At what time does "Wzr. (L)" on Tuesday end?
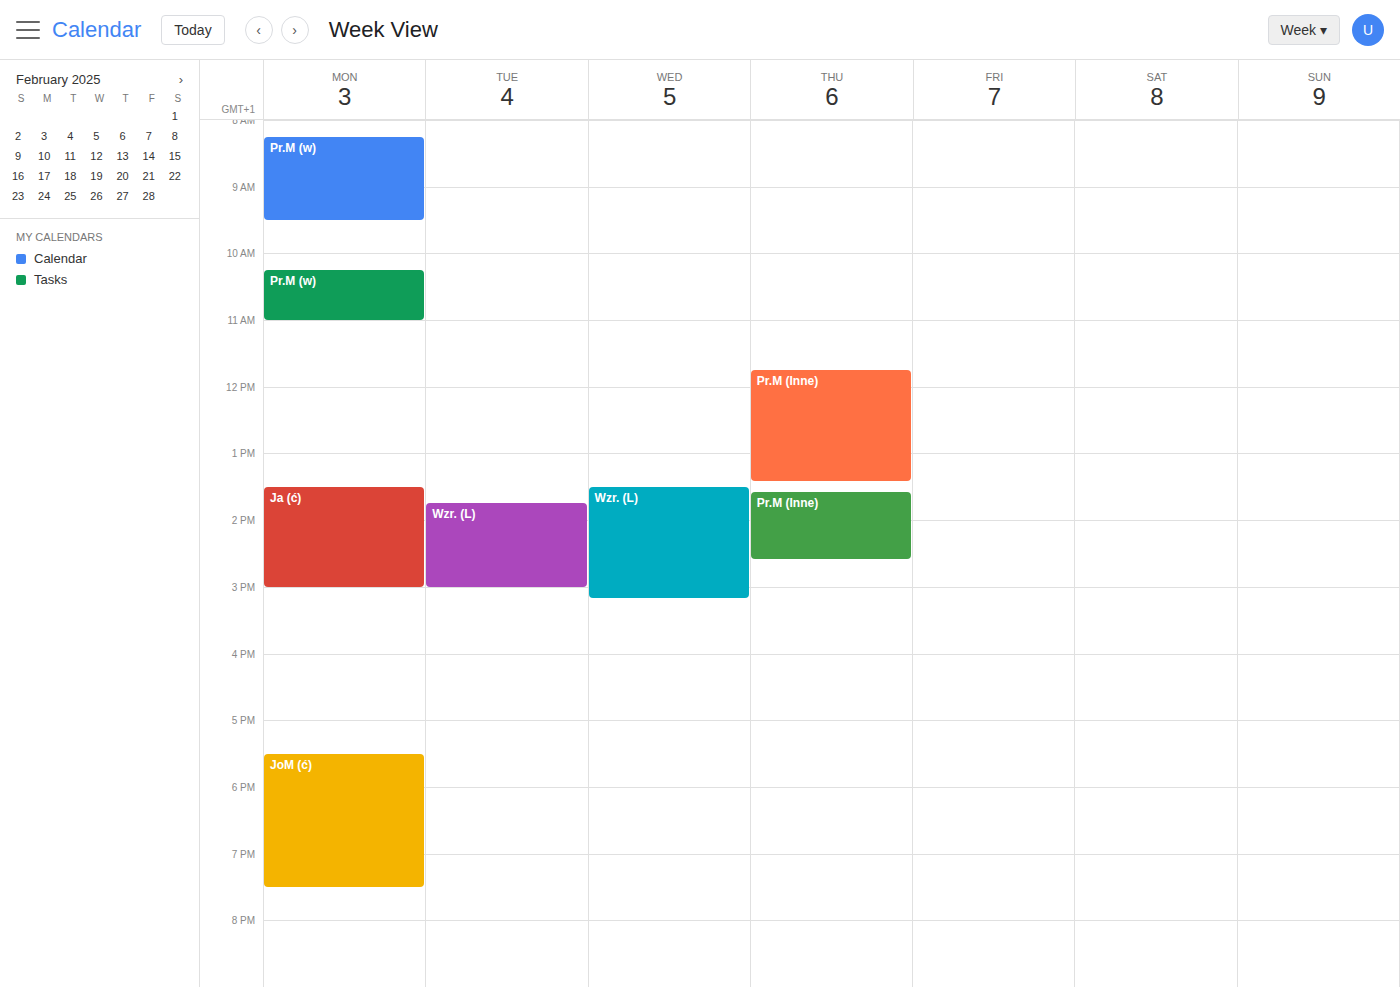
3:00 PM